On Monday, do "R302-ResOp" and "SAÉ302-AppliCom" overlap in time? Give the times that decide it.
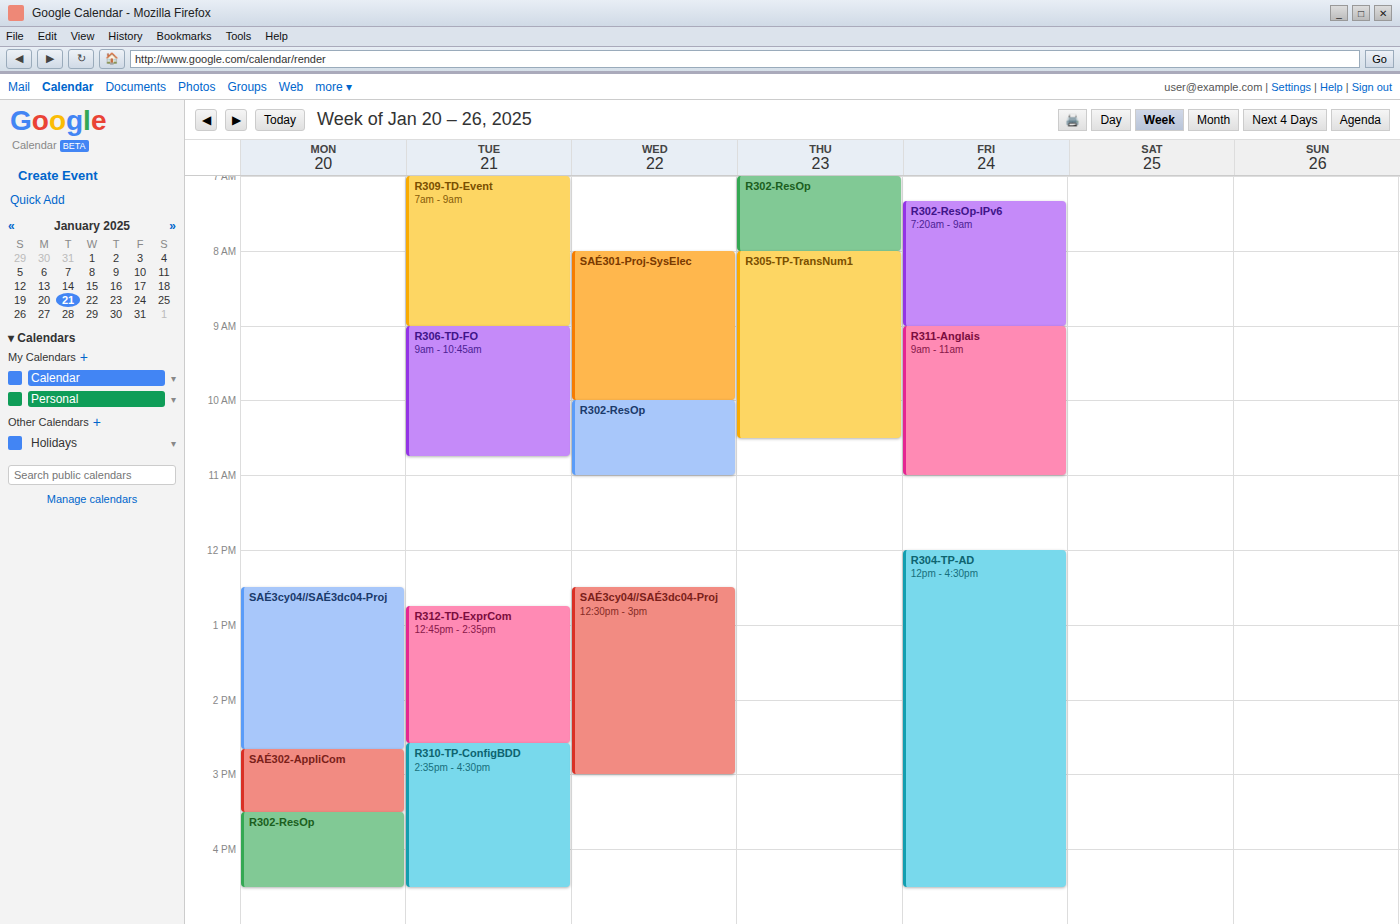
"SAÉ302-AppliCom" ends at 3:30 PM, exactly when "R302-ResOp" starts -- they touch but do not overlap.